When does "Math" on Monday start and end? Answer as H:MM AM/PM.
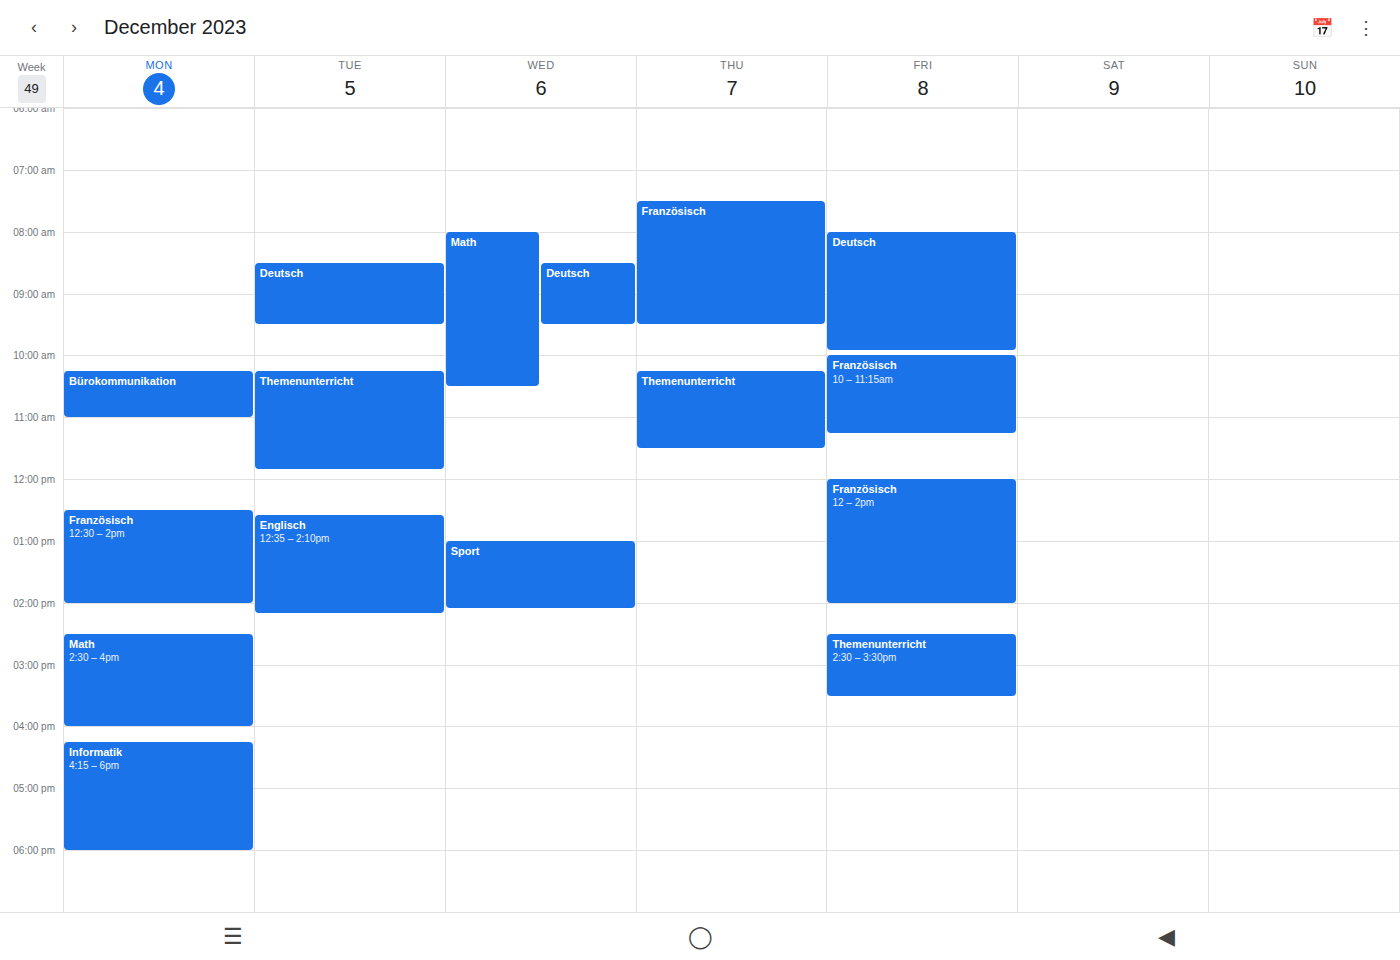
2:30 PM to 4:00 PM